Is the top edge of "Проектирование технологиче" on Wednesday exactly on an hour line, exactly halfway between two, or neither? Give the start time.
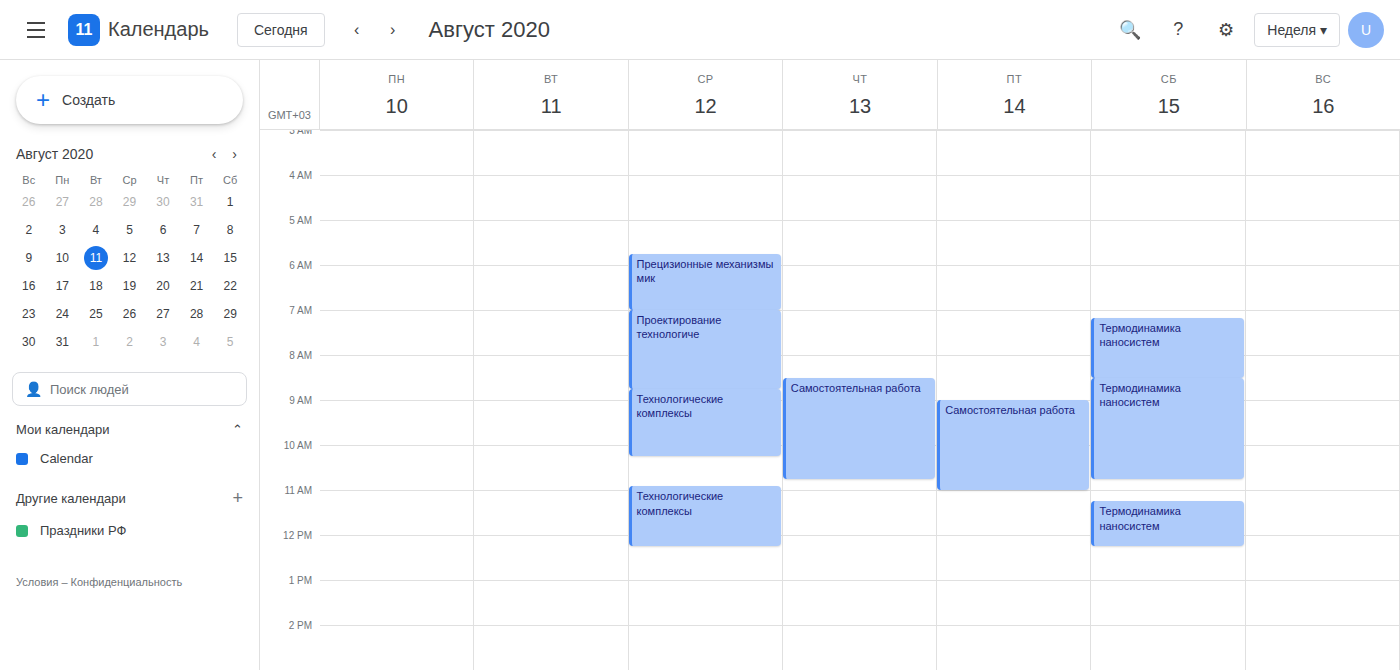
7:00 AM -- exactly on the 7 AM line.